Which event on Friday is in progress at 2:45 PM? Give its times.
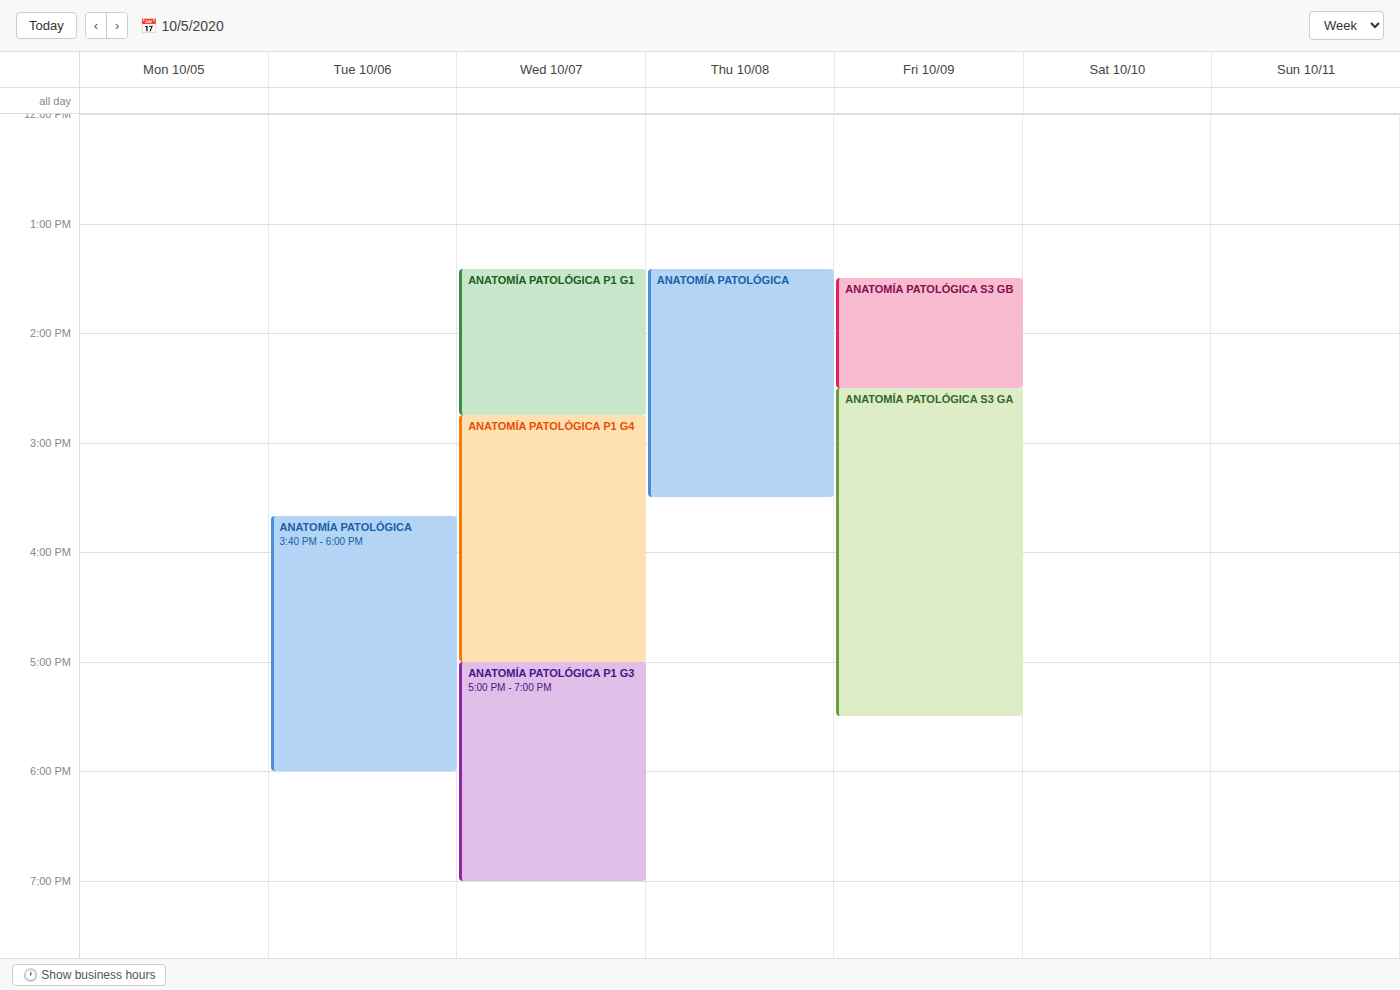
"Anatomía Patológica S3 GA", 2:30 PM to 5:30 PM